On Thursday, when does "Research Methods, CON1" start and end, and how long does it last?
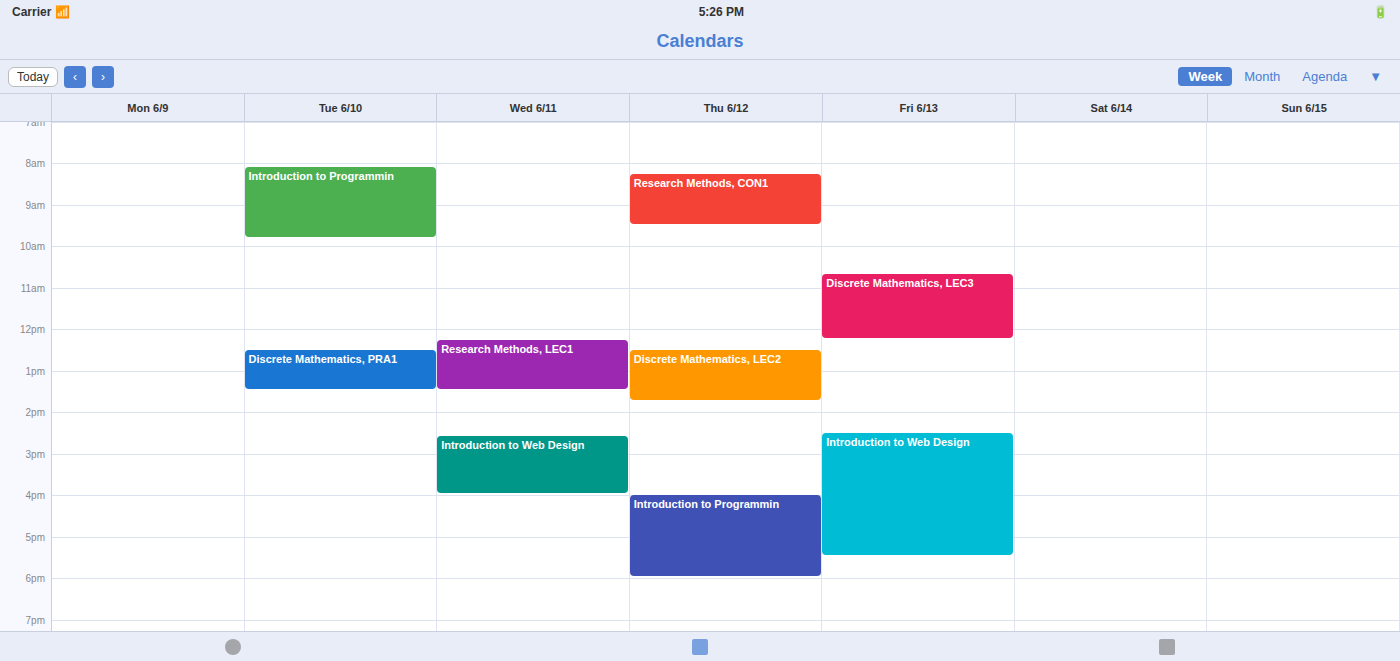
8:15 AM to 9:30 AM, 1 hour 15 minutes